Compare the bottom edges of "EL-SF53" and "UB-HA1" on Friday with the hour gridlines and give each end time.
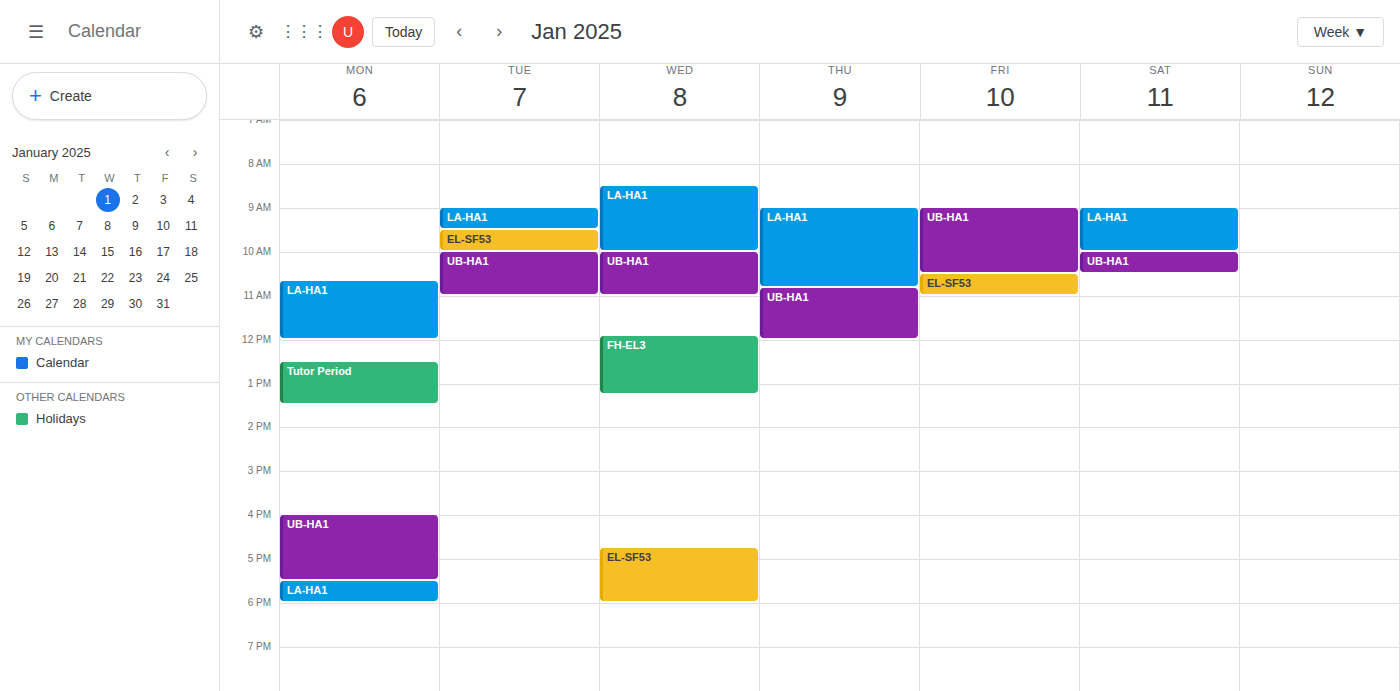
"EL-SF53": 11:00, exactly on the 11:00 line. "UB-HA1": 10:30, halfway between the 10:00 and 11:00 lines.